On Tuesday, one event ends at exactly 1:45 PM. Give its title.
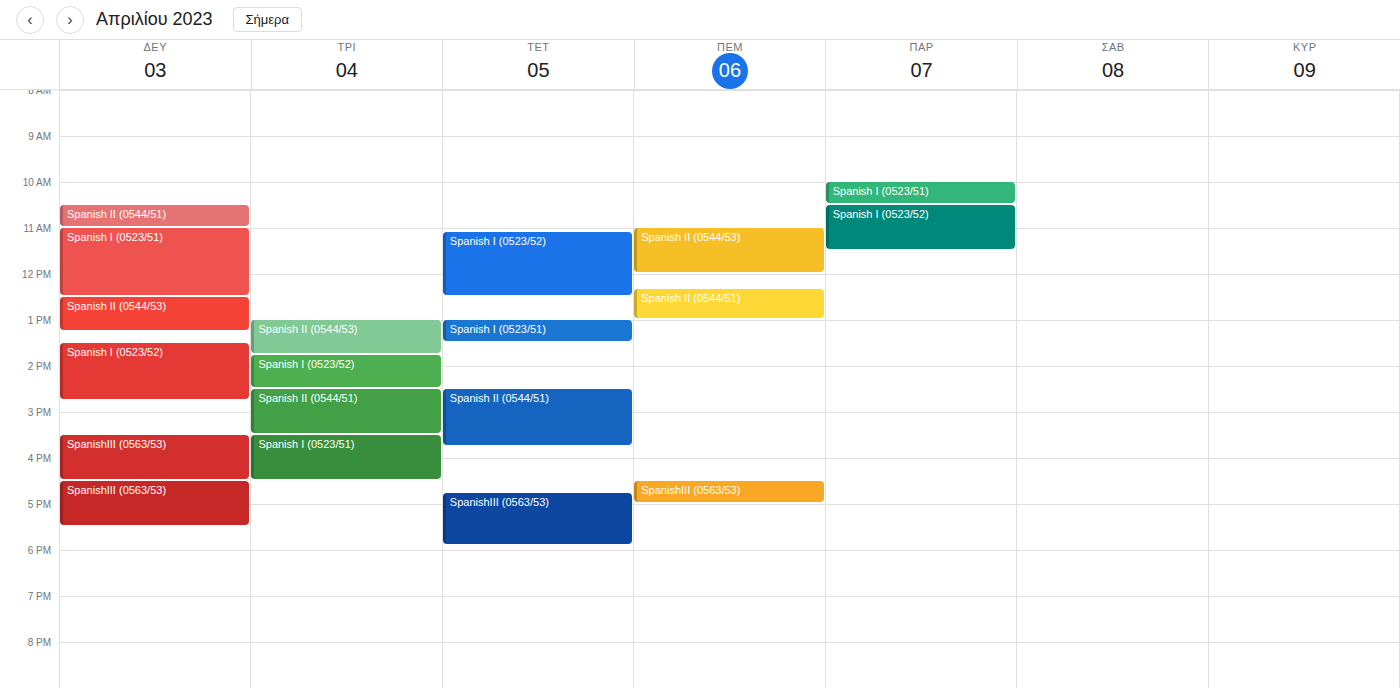
"Spanish II (0544/53)"